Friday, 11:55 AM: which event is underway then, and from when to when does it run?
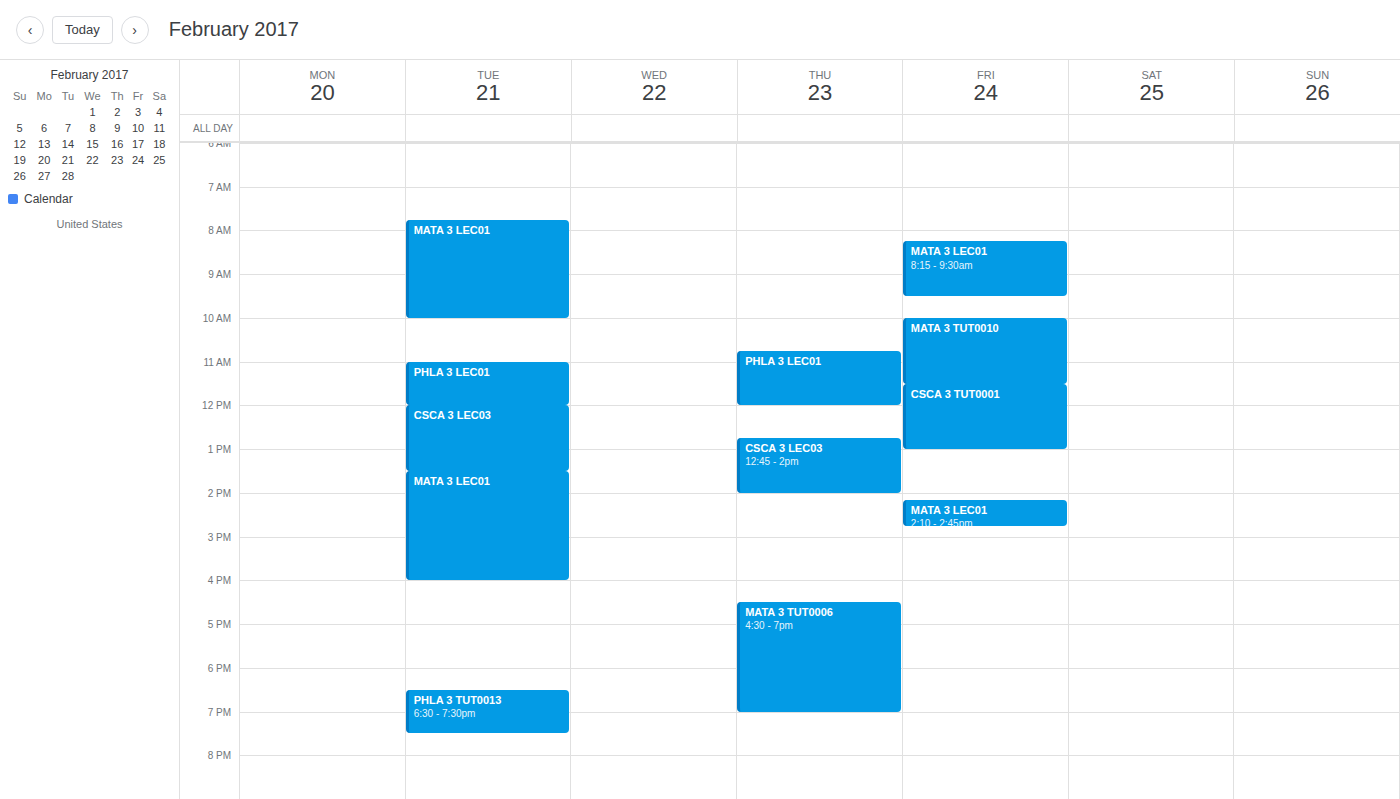
"CSCA 3 TUT0001", 11:30 AM to 1:00 PM